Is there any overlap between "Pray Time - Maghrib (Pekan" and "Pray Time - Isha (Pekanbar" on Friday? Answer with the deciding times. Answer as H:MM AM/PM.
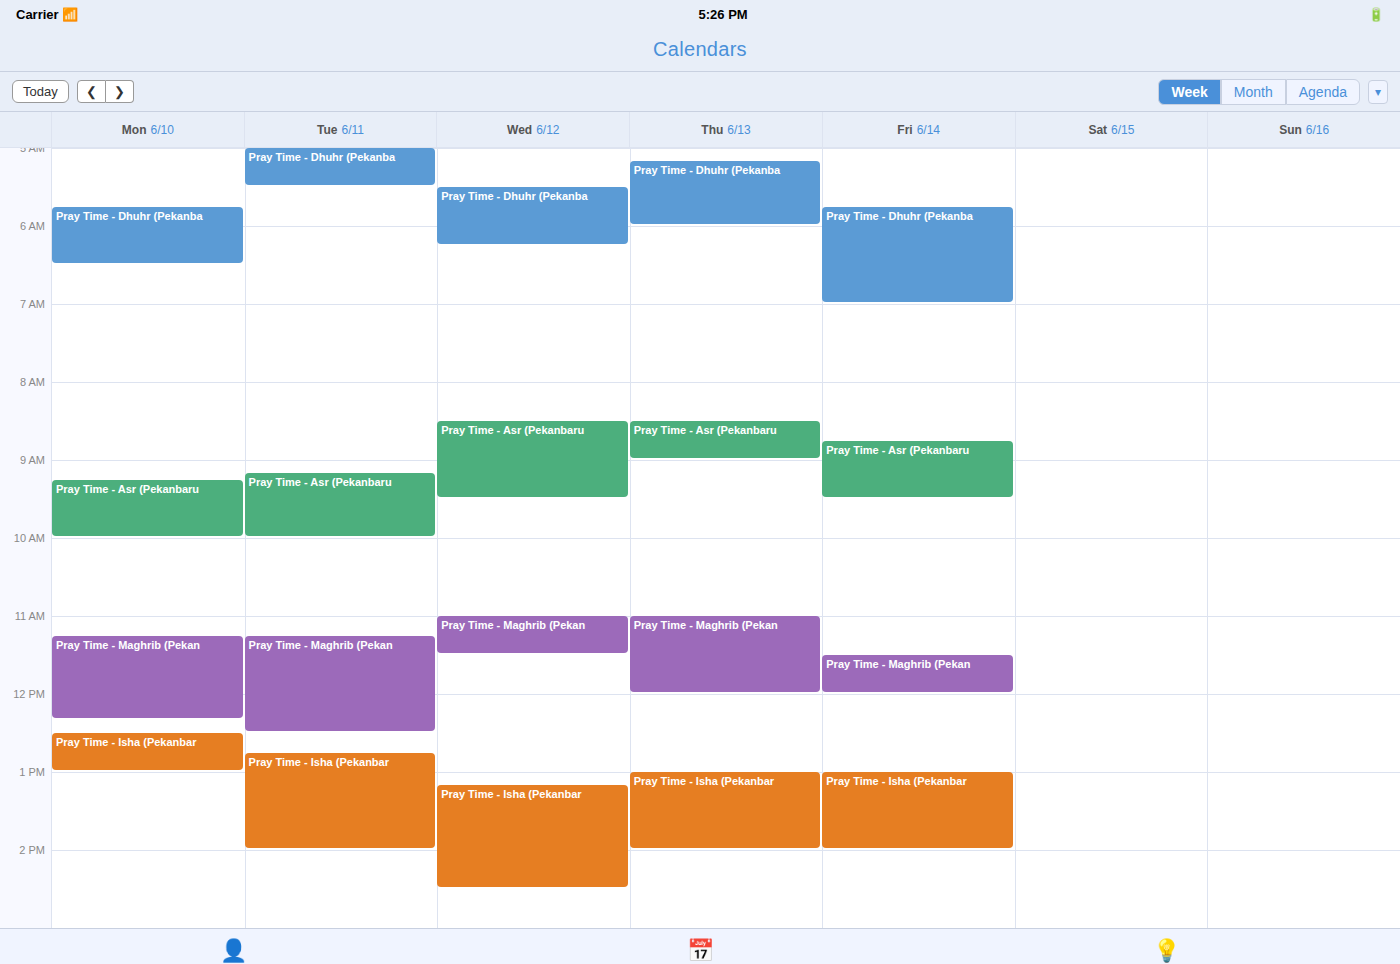
"Pray Time - Maghrib (Pekan" ends at 12:00 PM and "Pray Time - Isha (Pekanbar" starts at 1:00 PM -- no overlap.